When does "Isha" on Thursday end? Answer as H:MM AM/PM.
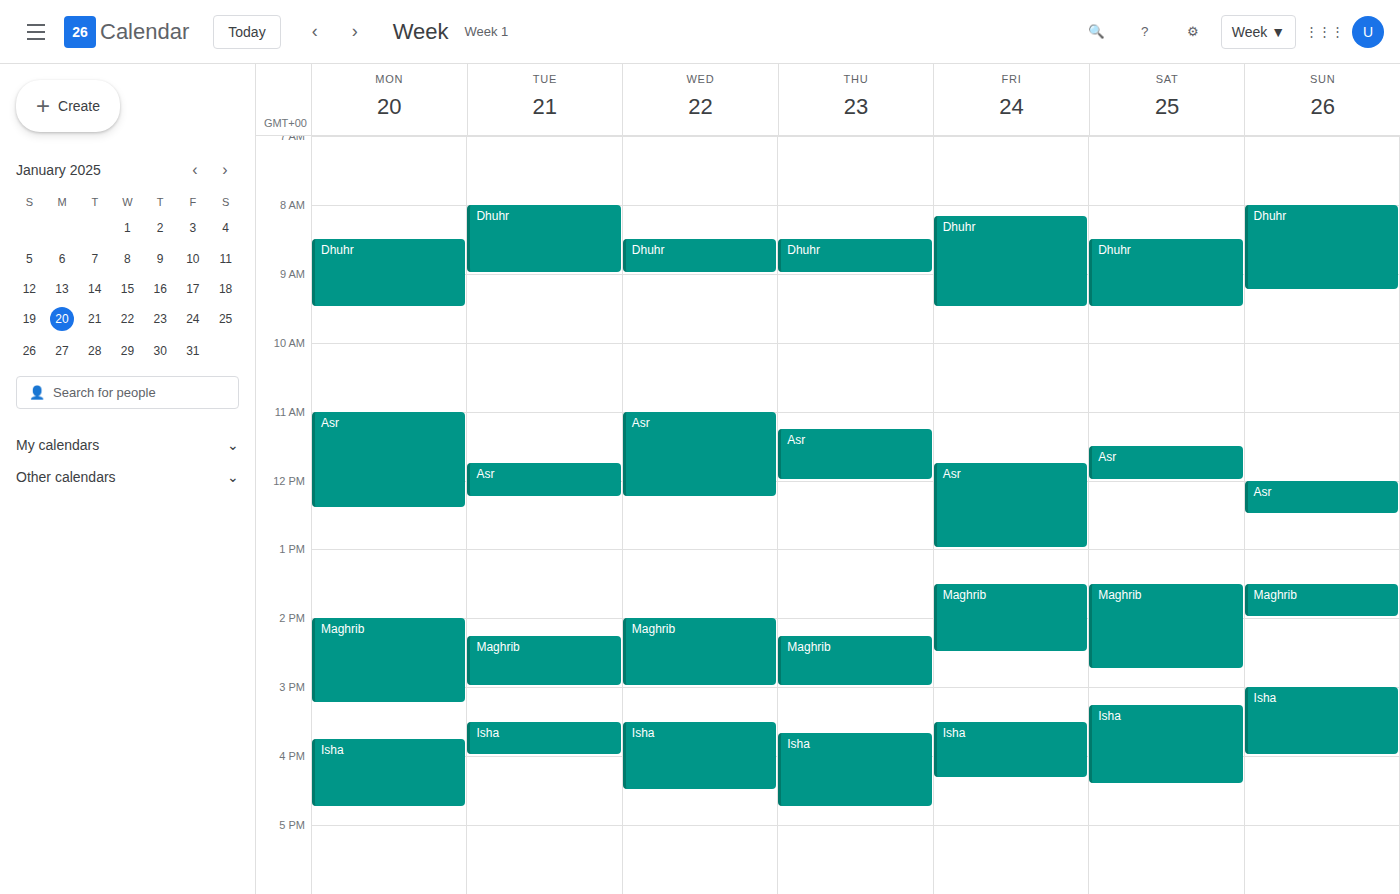
4:45 PM